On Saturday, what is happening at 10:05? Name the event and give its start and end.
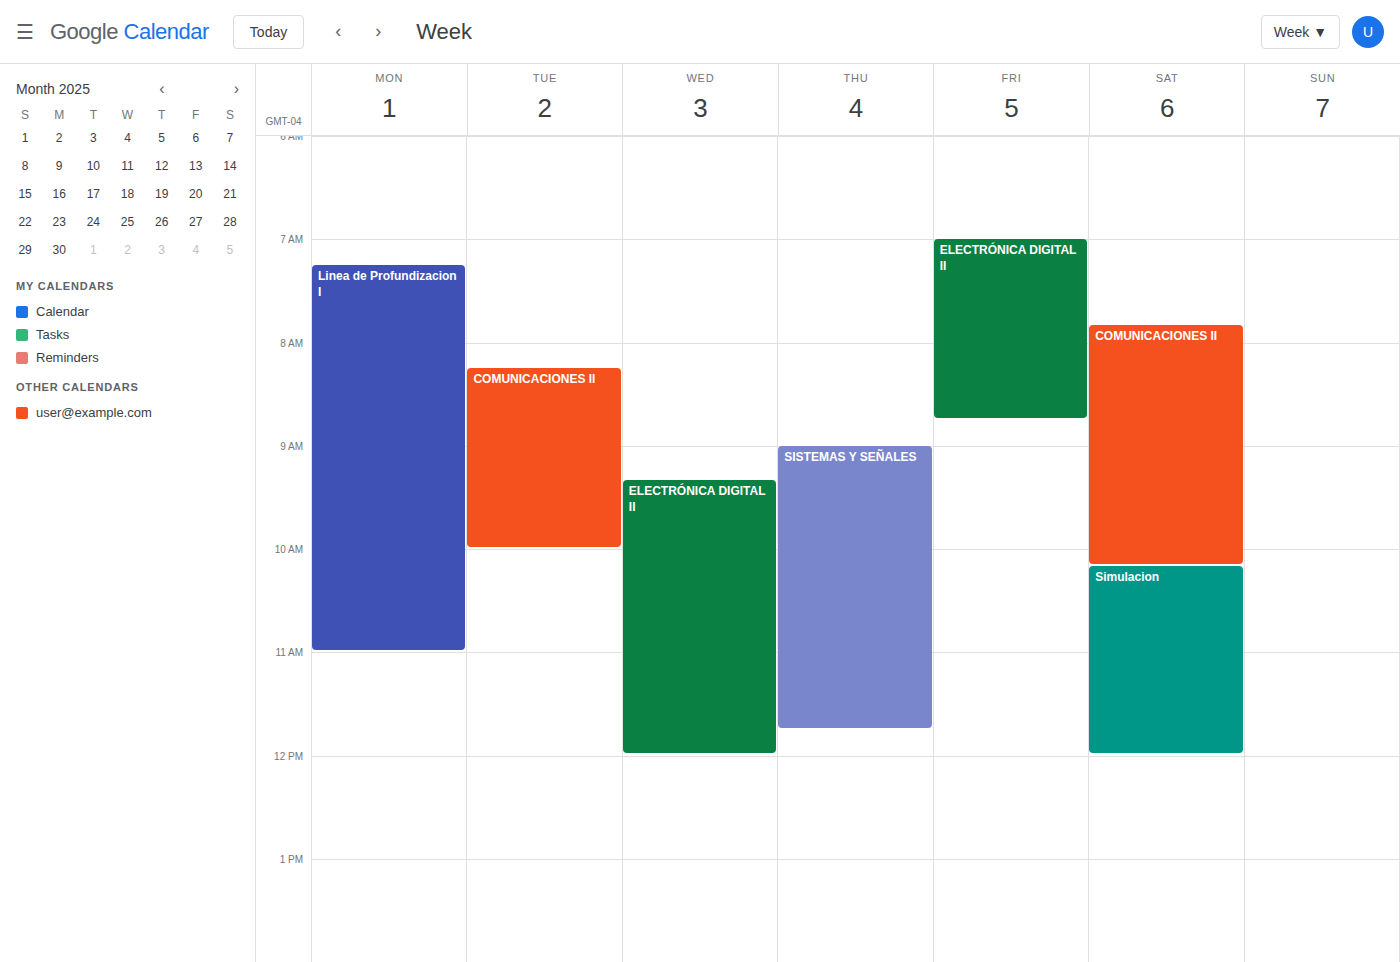
"COMUNICACIONES II", 07:50 to 10:10